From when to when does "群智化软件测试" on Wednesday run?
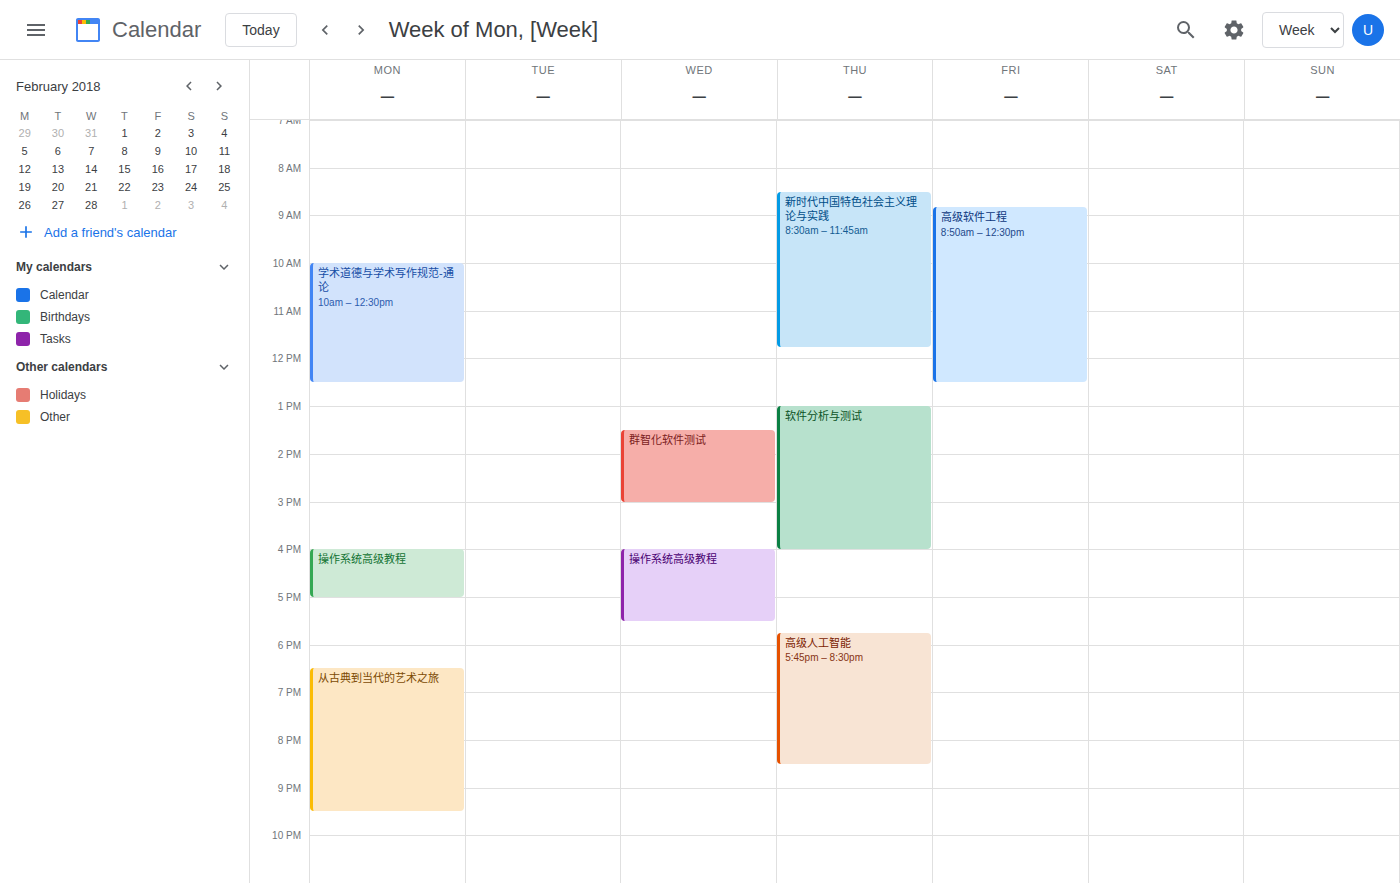
1:30 PM to 3:00 PM